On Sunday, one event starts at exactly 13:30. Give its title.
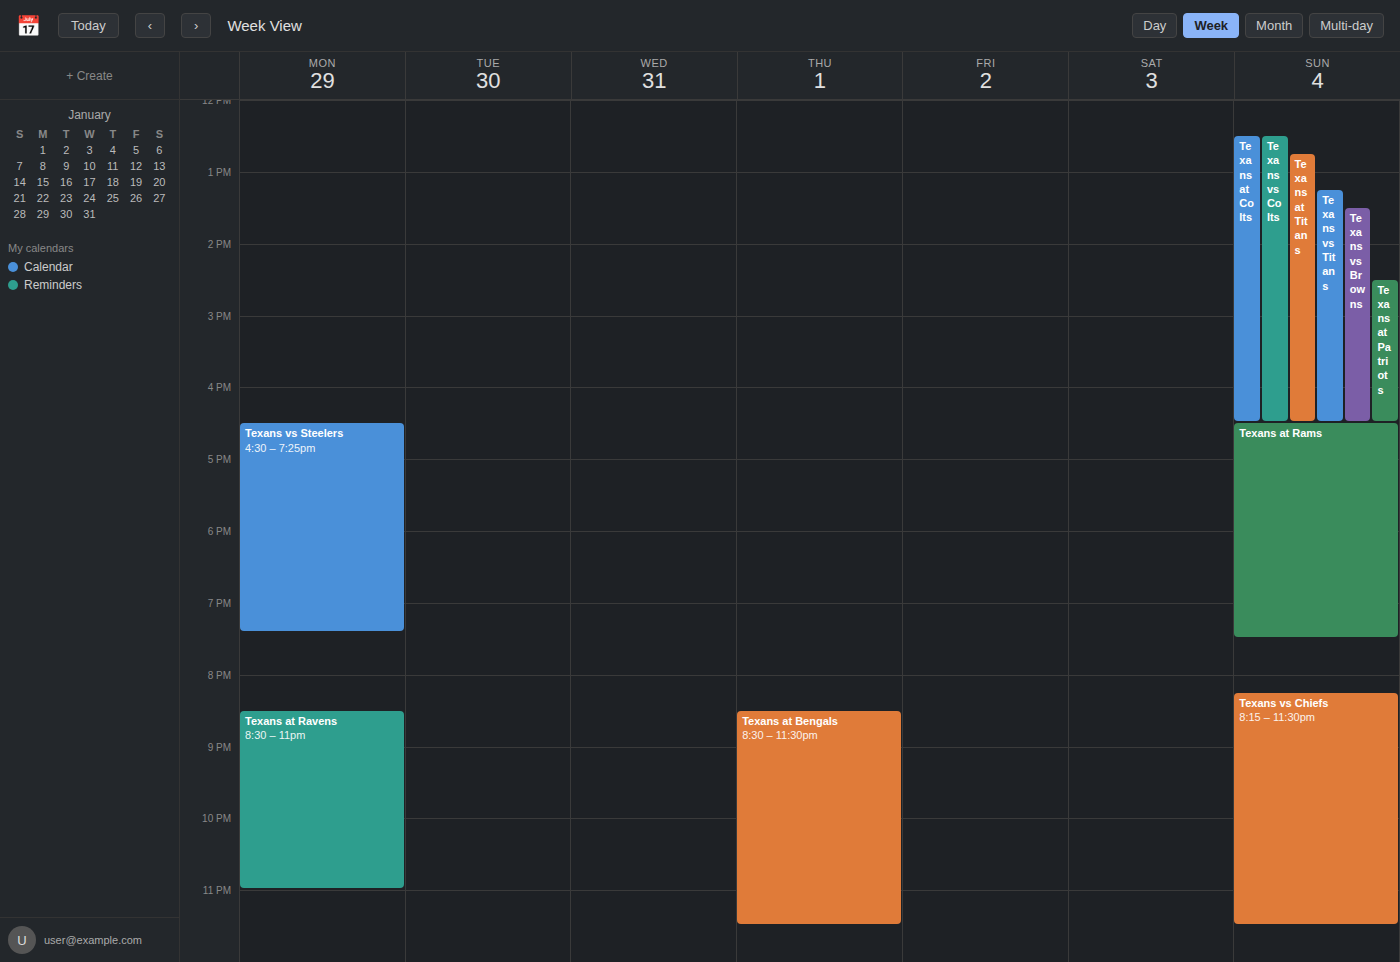
"Texans vs Browns"